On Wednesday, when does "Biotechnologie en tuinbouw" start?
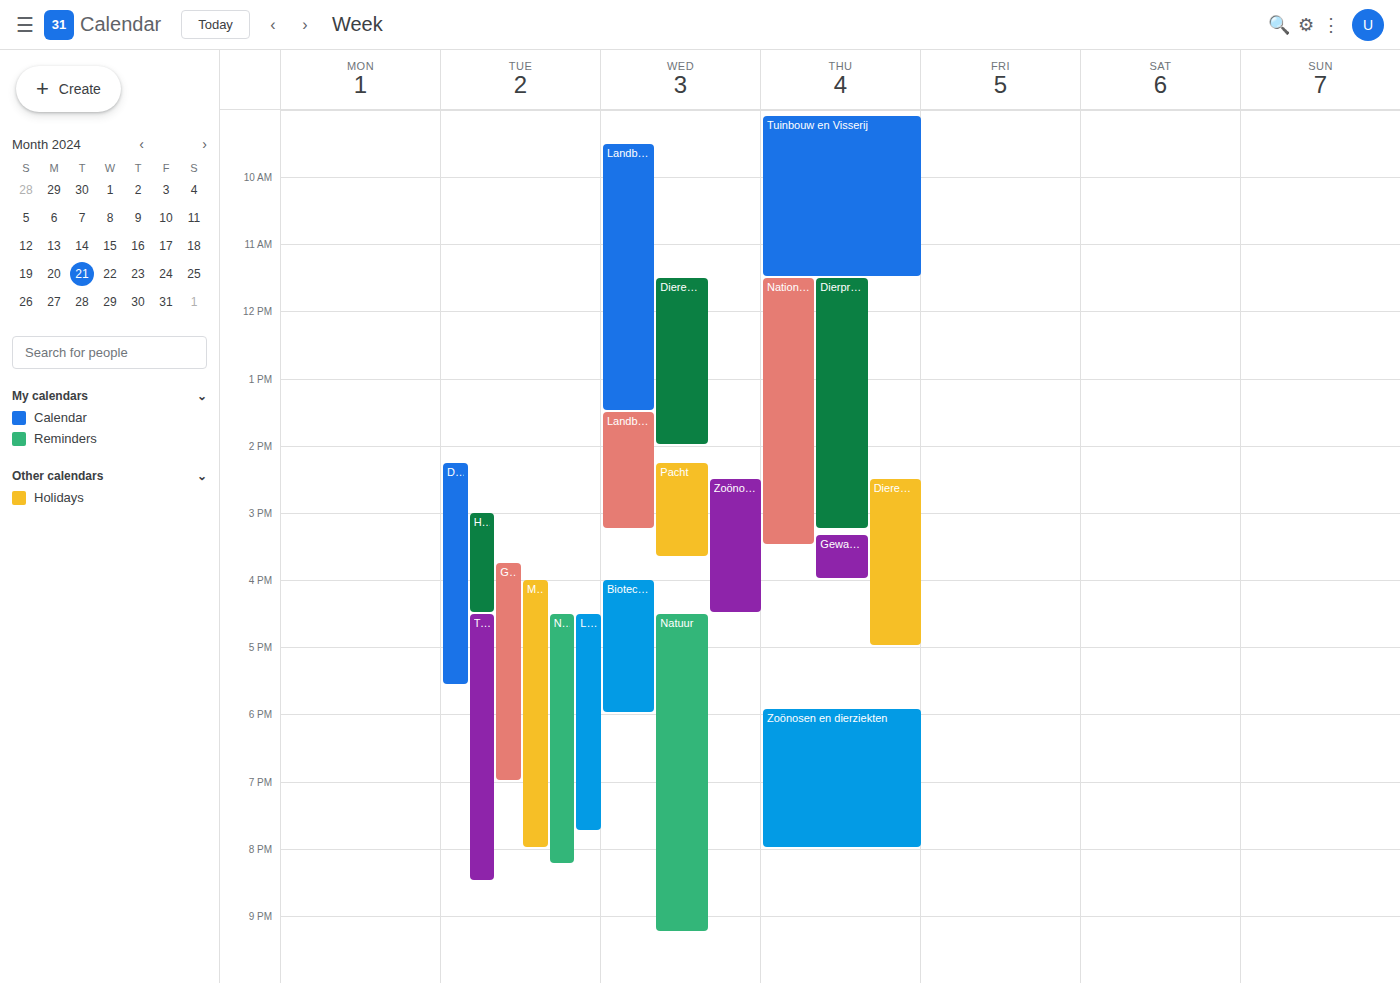
16:00